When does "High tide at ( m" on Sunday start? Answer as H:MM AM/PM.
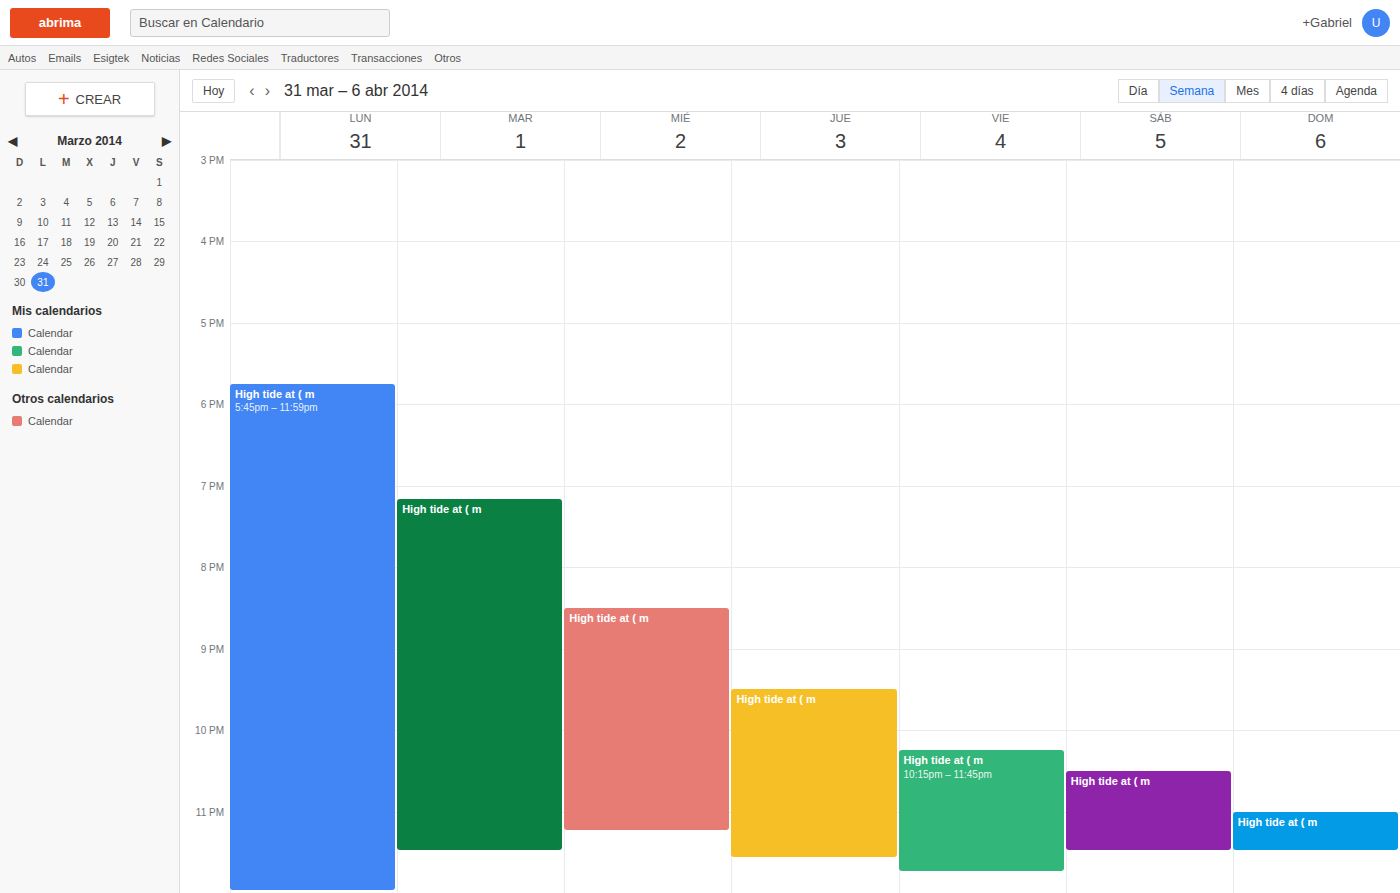
11:00 PM